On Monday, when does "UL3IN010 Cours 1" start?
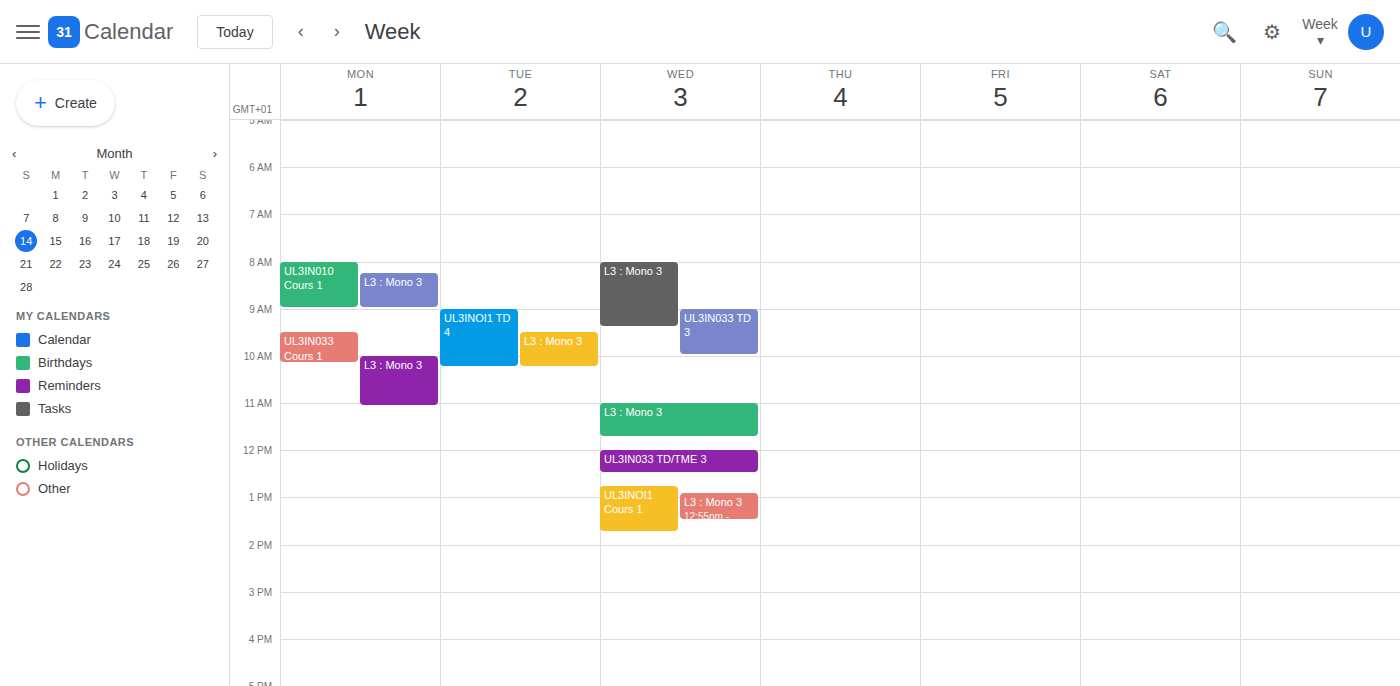
8:00 AM